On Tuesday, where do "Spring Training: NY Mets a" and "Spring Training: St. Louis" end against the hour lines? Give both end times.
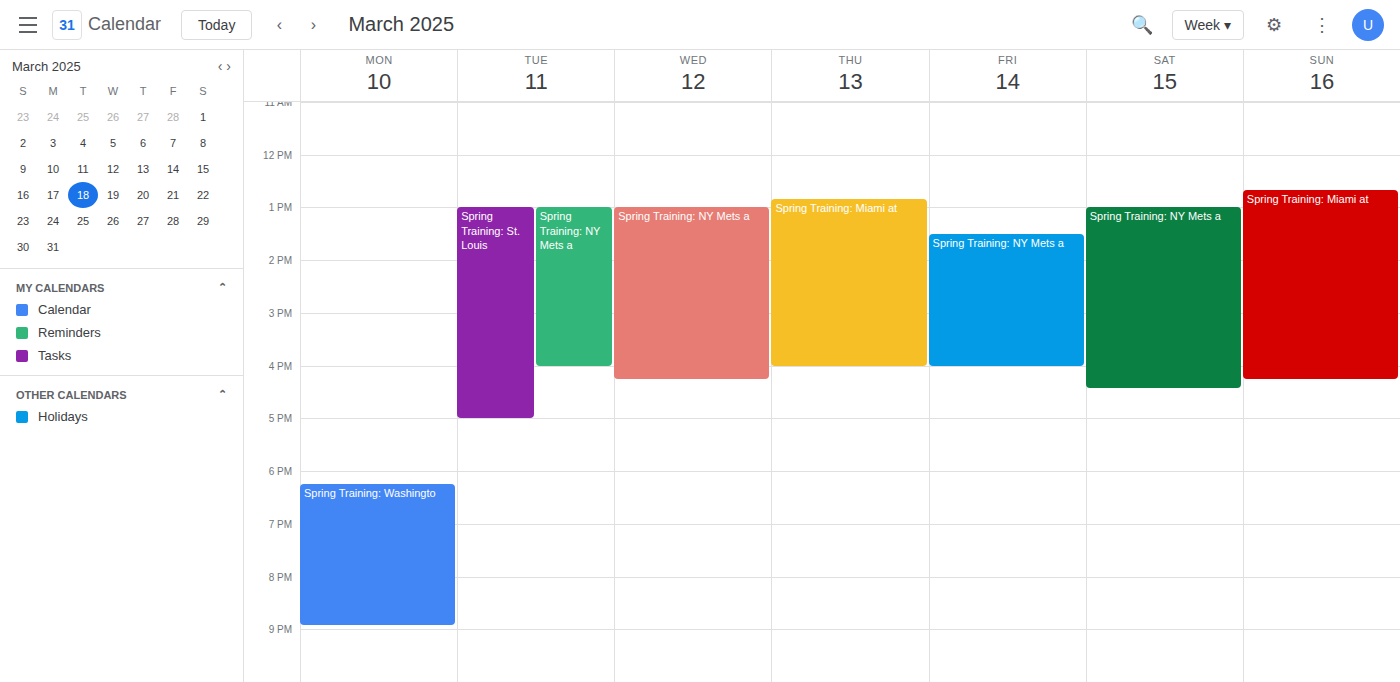
"Spring Training: NY Mets a": 4:00 PM, exactly on the 4 PM line. "Spring Training: St. Louis": 5:00 PM, exactly on the 5 PM line.